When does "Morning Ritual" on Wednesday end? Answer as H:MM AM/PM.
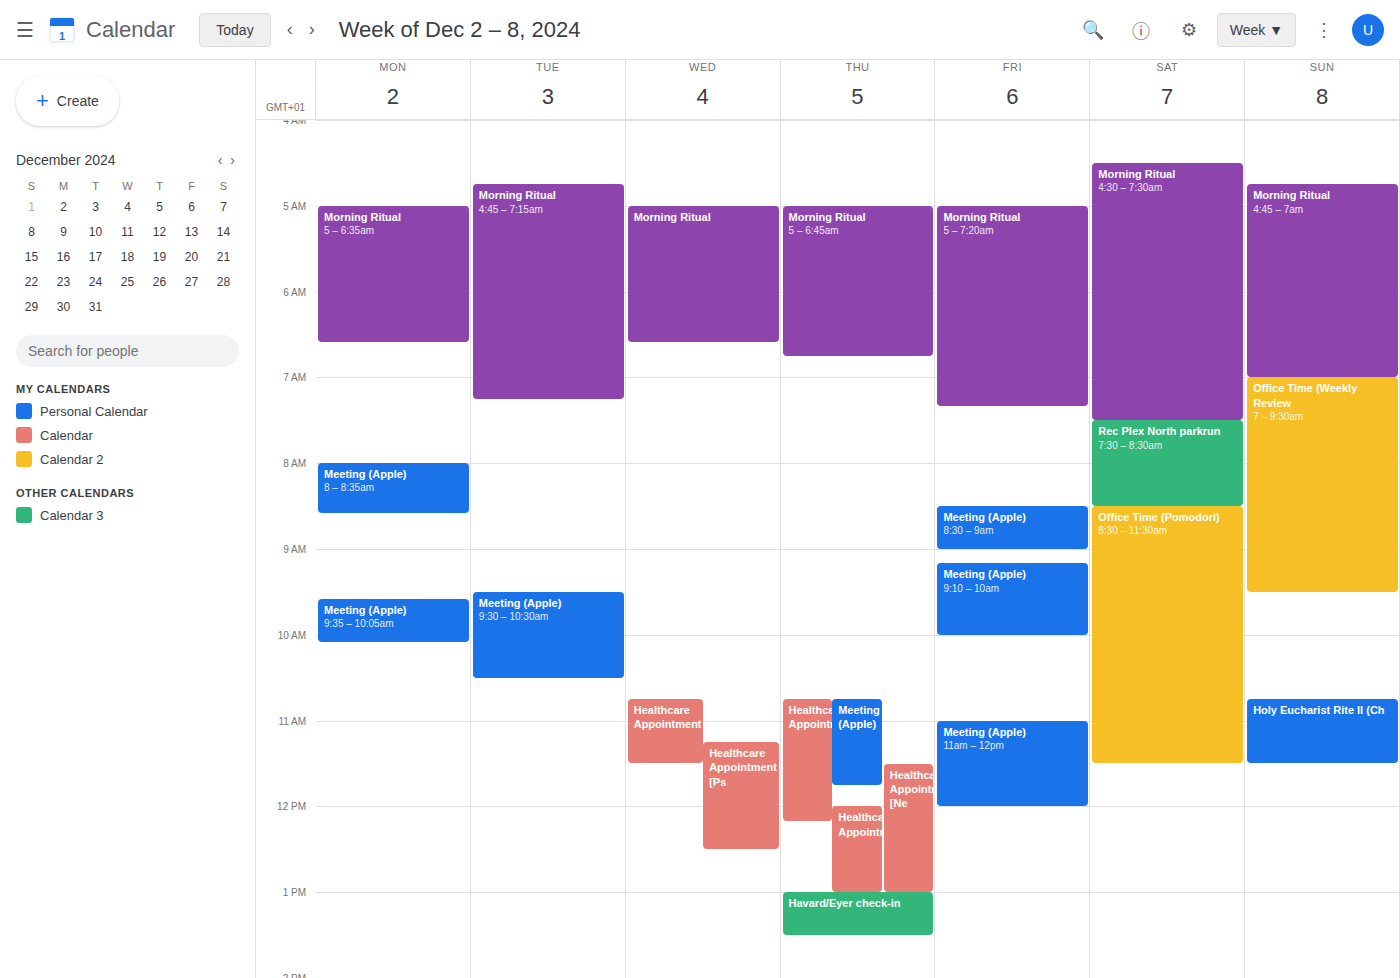
6:35 AM